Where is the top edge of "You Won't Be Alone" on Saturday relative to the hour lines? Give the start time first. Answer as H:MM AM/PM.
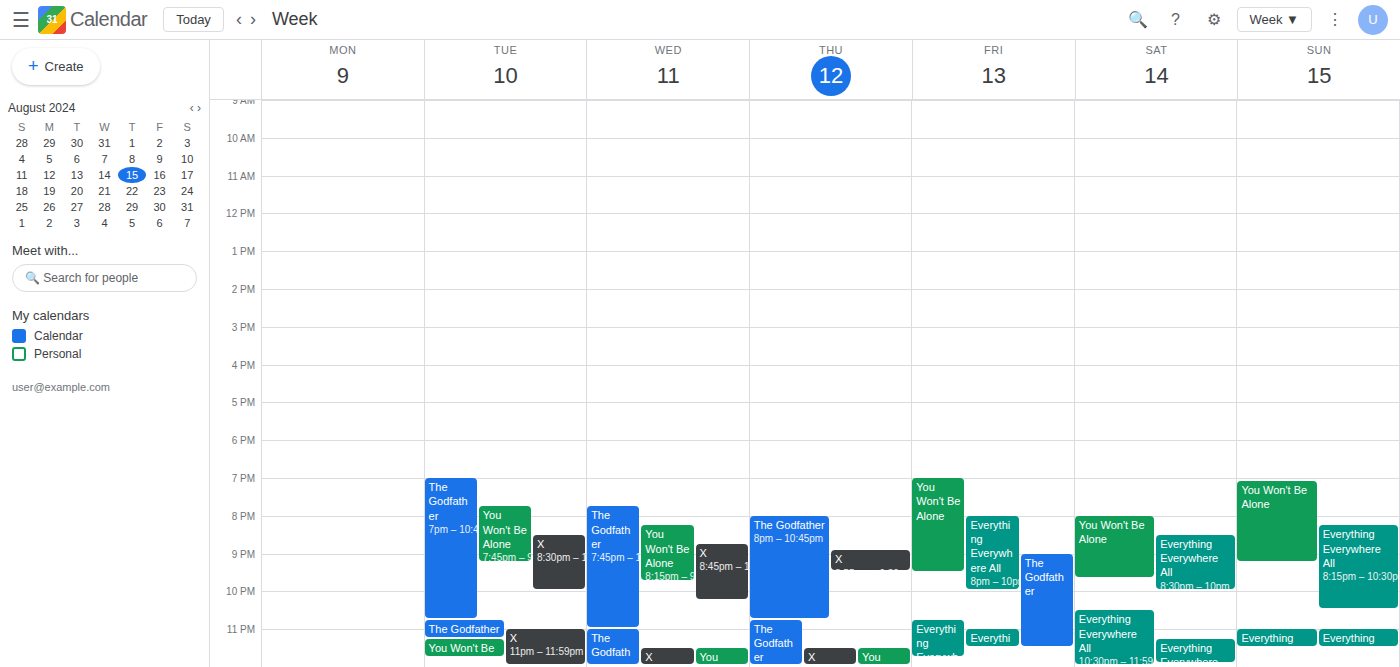
8:00 PM -- exactly on the 8 PM line.